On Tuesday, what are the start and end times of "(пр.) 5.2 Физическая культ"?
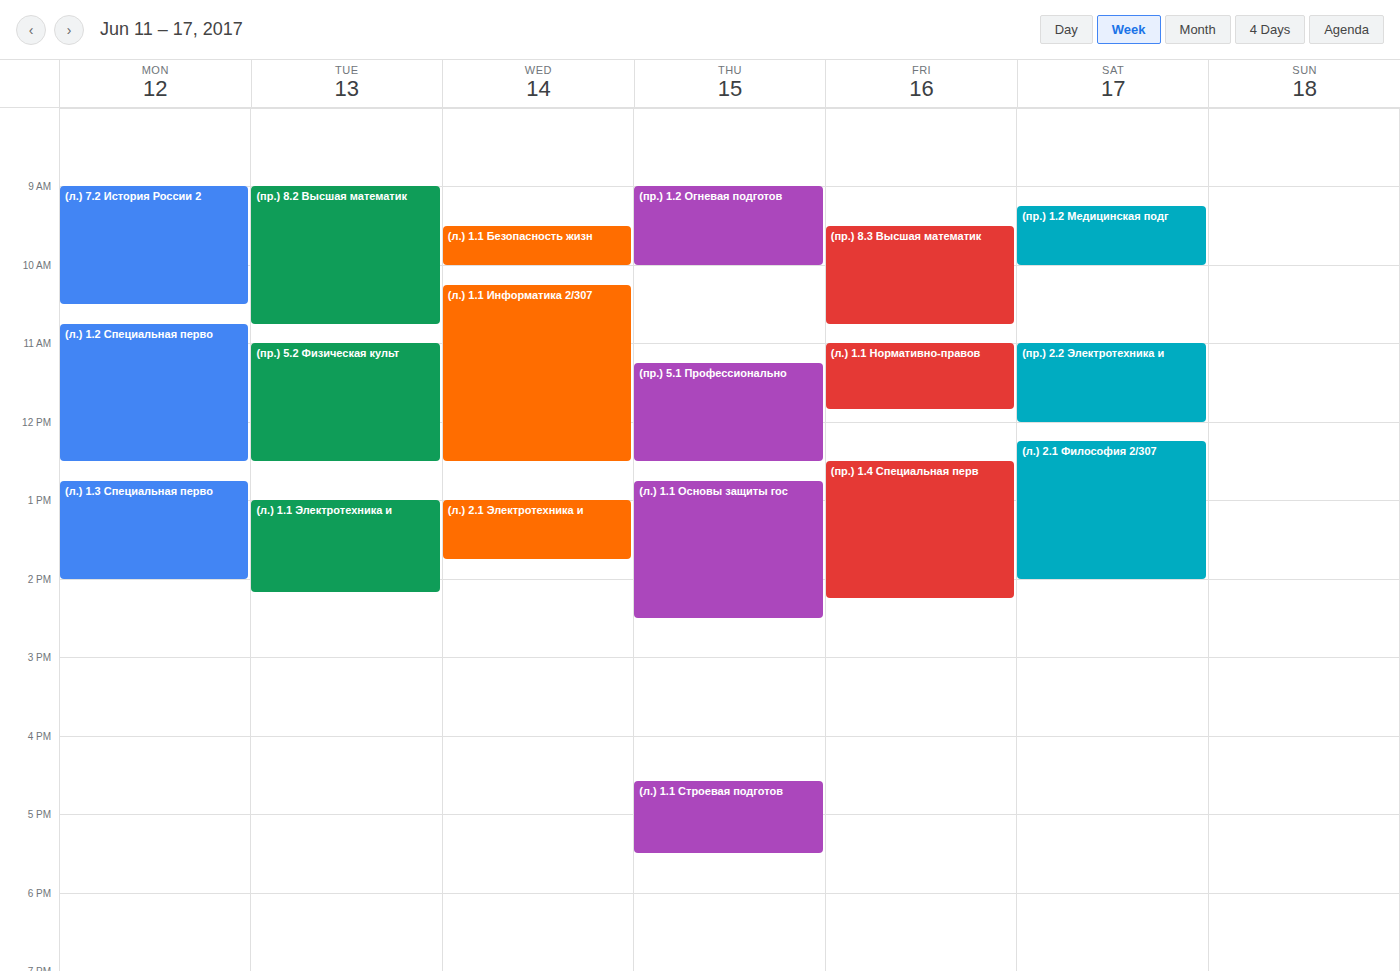
11:00 AM to 12:30 PM